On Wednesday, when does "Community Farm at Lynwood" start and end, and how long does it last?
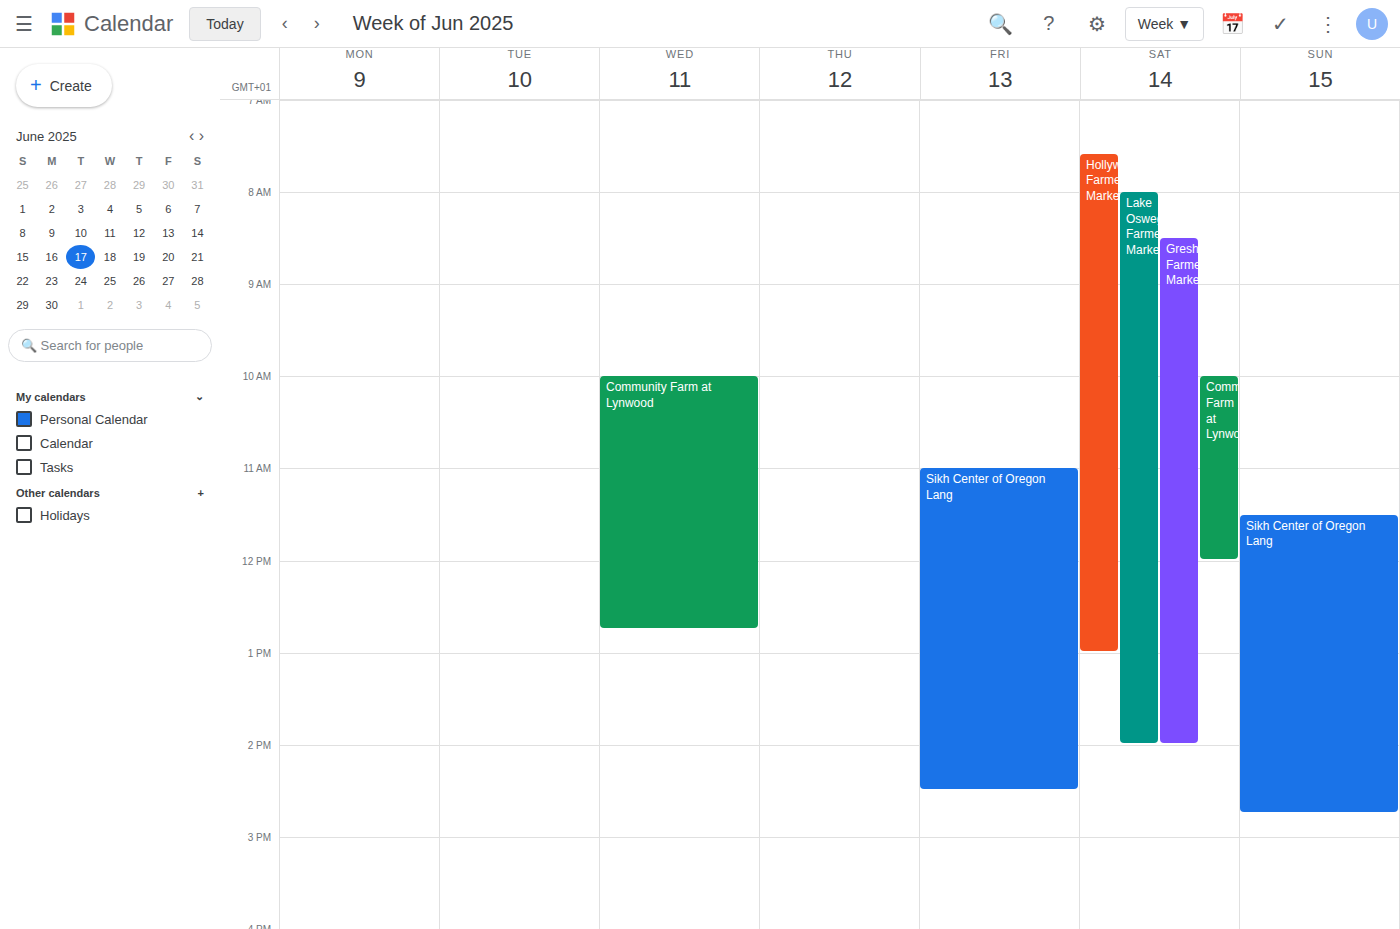
10:00 AM to 12:45 PM, 2 hours 45 minutes